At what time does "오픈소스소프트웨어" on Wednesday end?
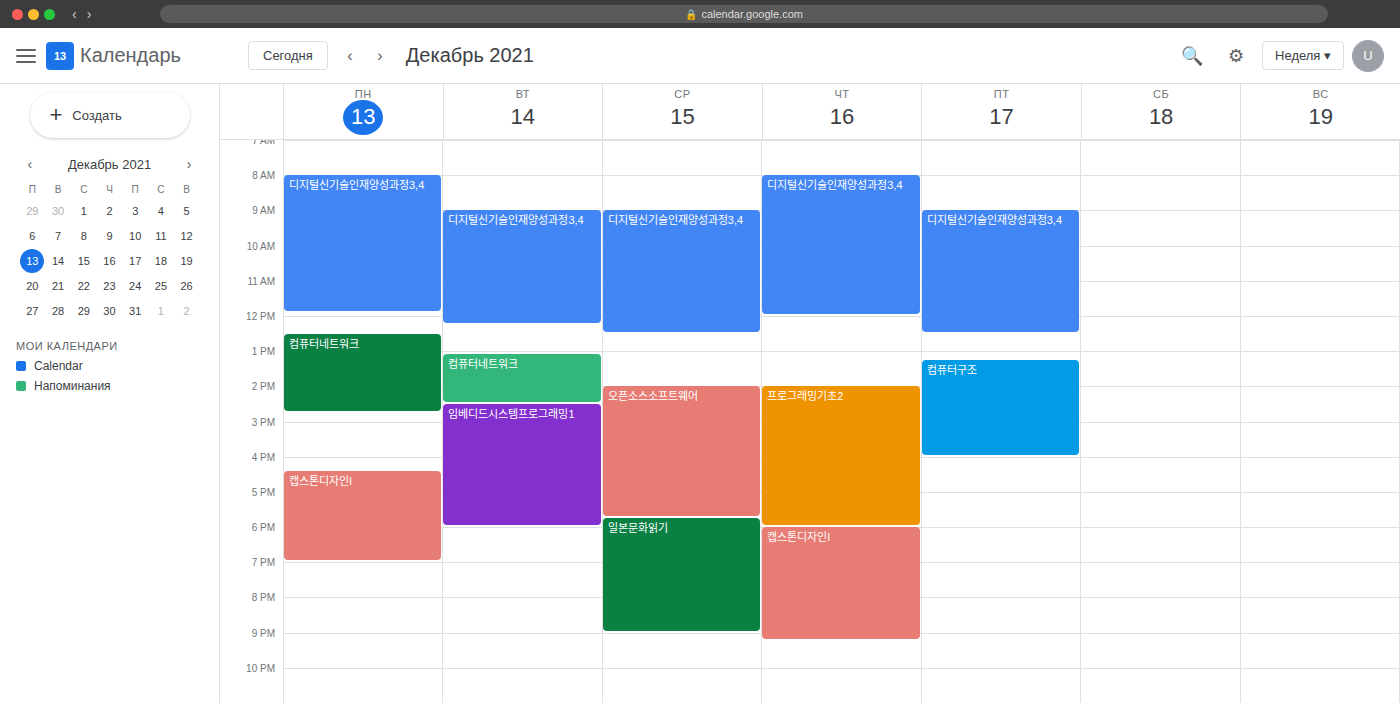
17:45